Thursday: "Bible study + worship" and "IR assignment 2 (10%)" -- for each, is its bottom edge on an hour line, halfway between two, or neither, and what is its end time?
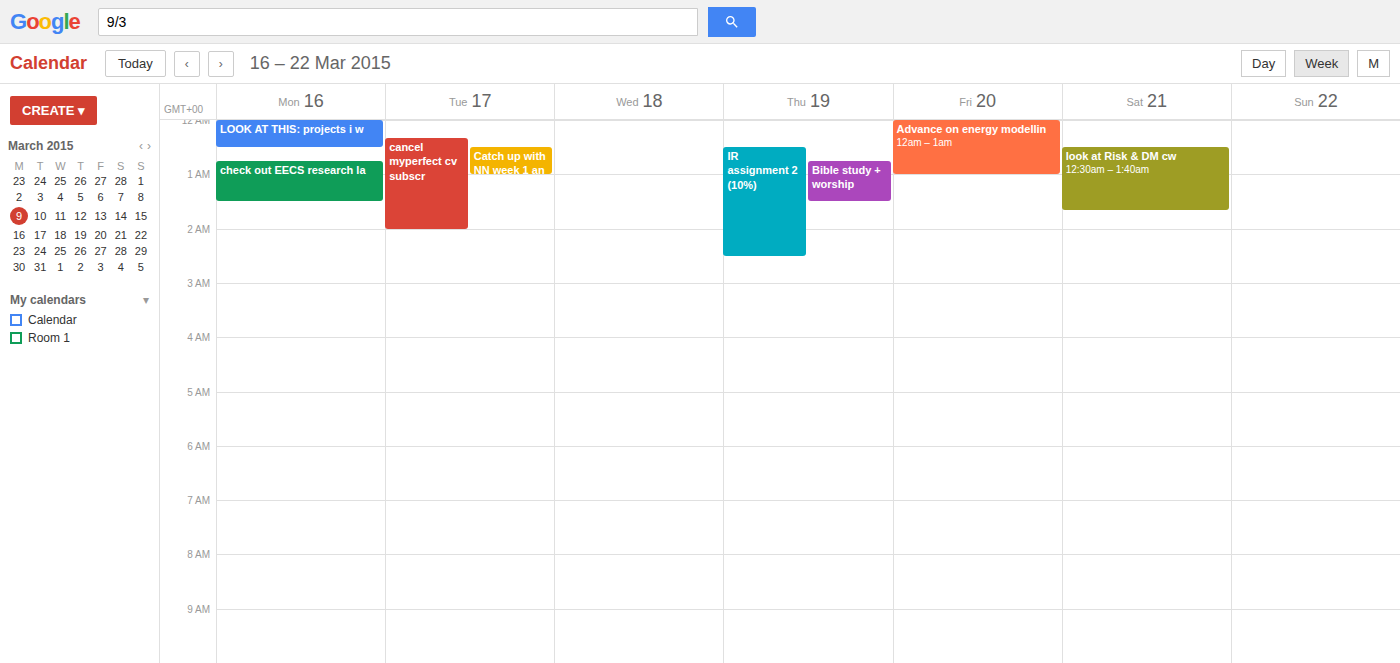
"Bible study + worship": 1:30 AM, halfway between the 1 AM and 2 AM lines. "IR assignment 2 (10%)": 2:30 AM, halfway between the 2 AM and 3 AM lines.